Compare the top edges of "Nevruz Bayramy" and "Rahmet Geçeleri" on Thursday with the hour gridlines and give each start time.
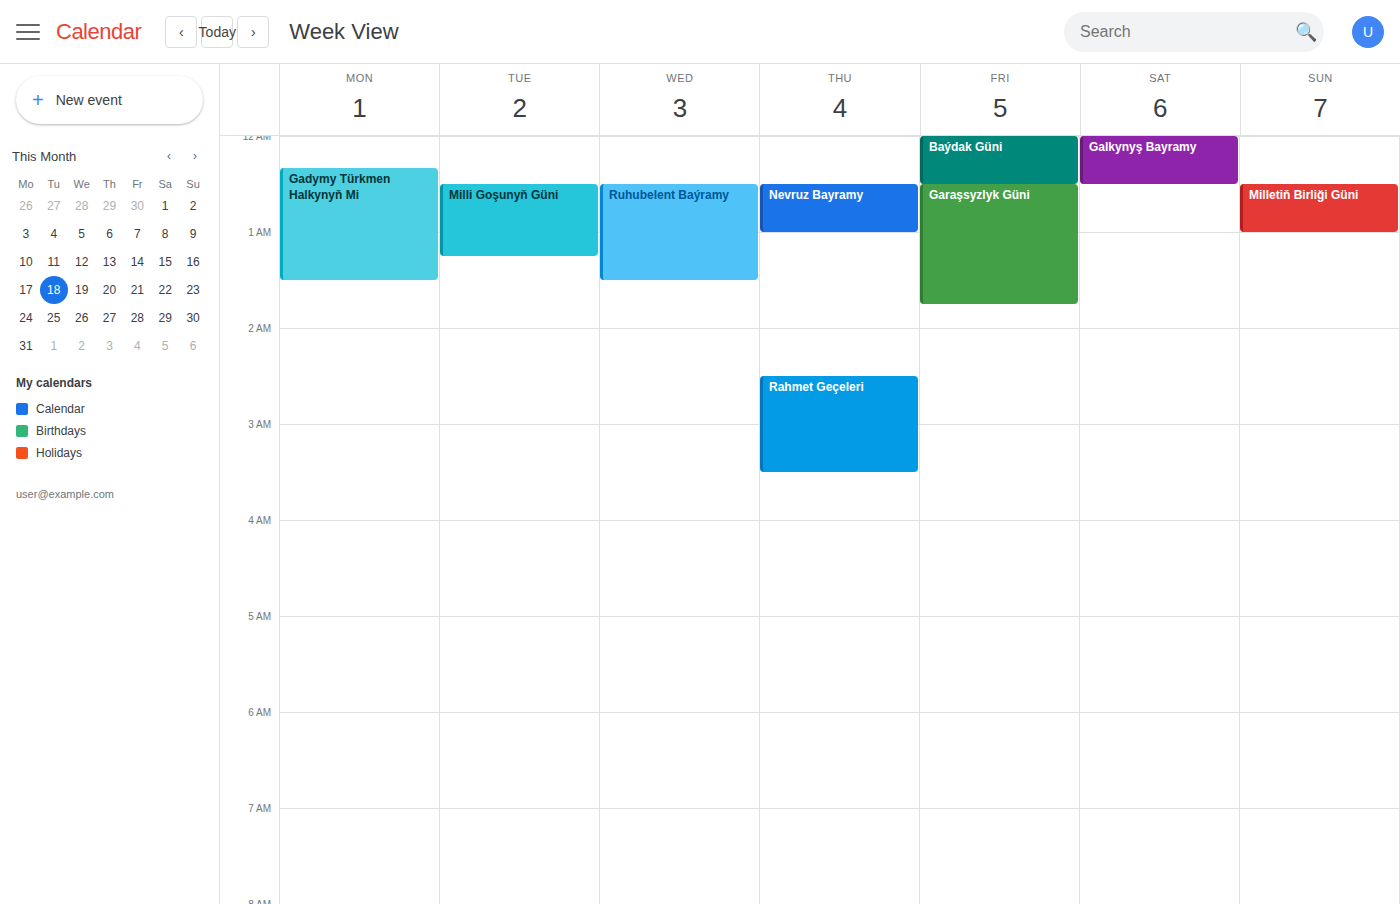
"Nevruz Bayramy": 12:30 AM, halfway between the 12 AM and 1 AM lines. "Rahmet Geçeleri": 2:30 AM, halfway between the 2 AM and 3 AM lines.